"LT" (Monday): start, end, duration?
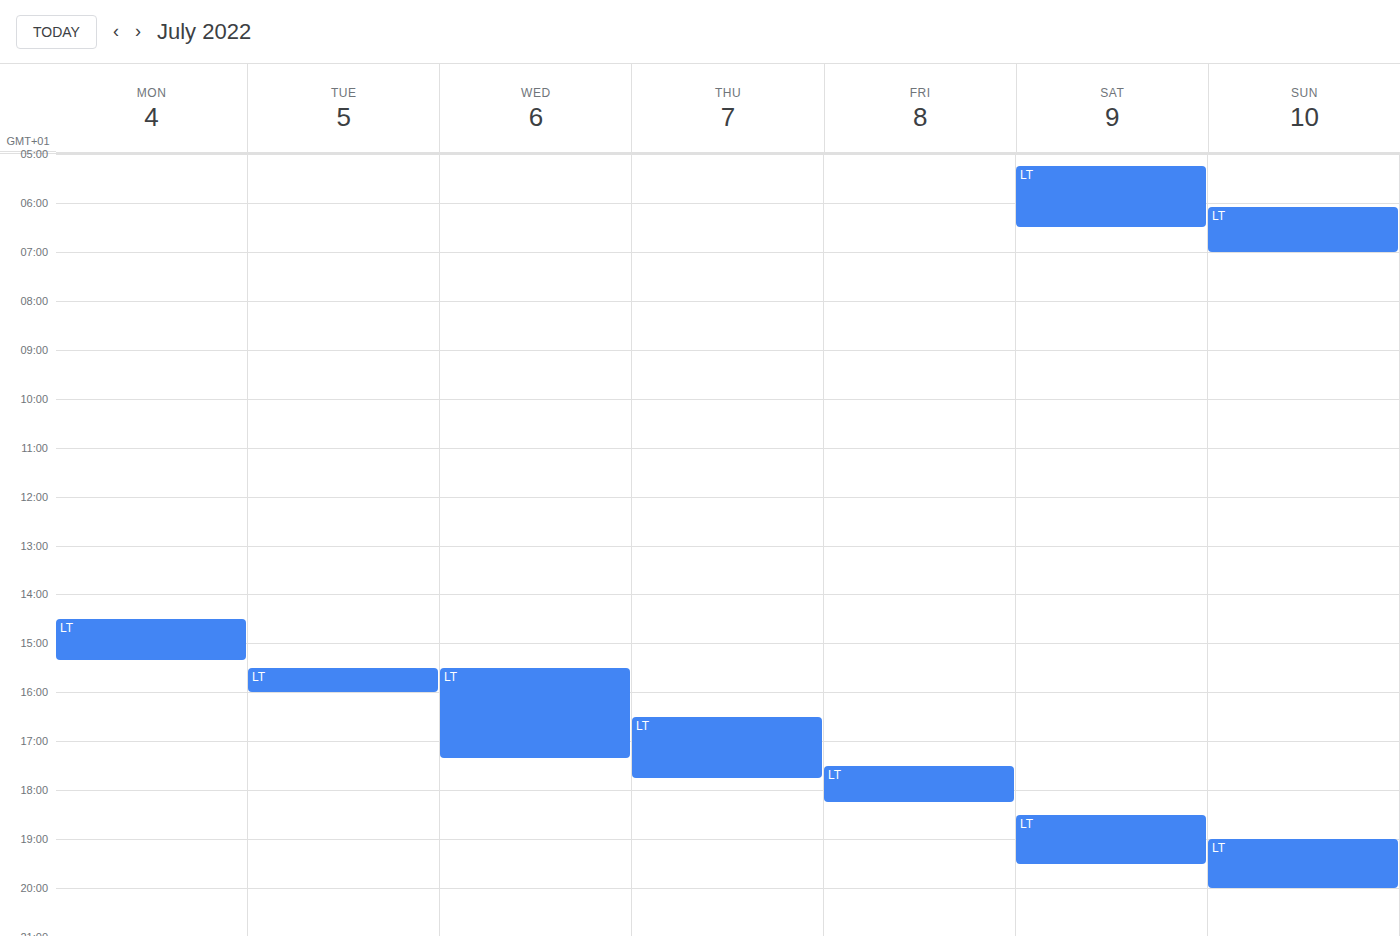
2:30 PM to 3:20 PM, 50 minutes